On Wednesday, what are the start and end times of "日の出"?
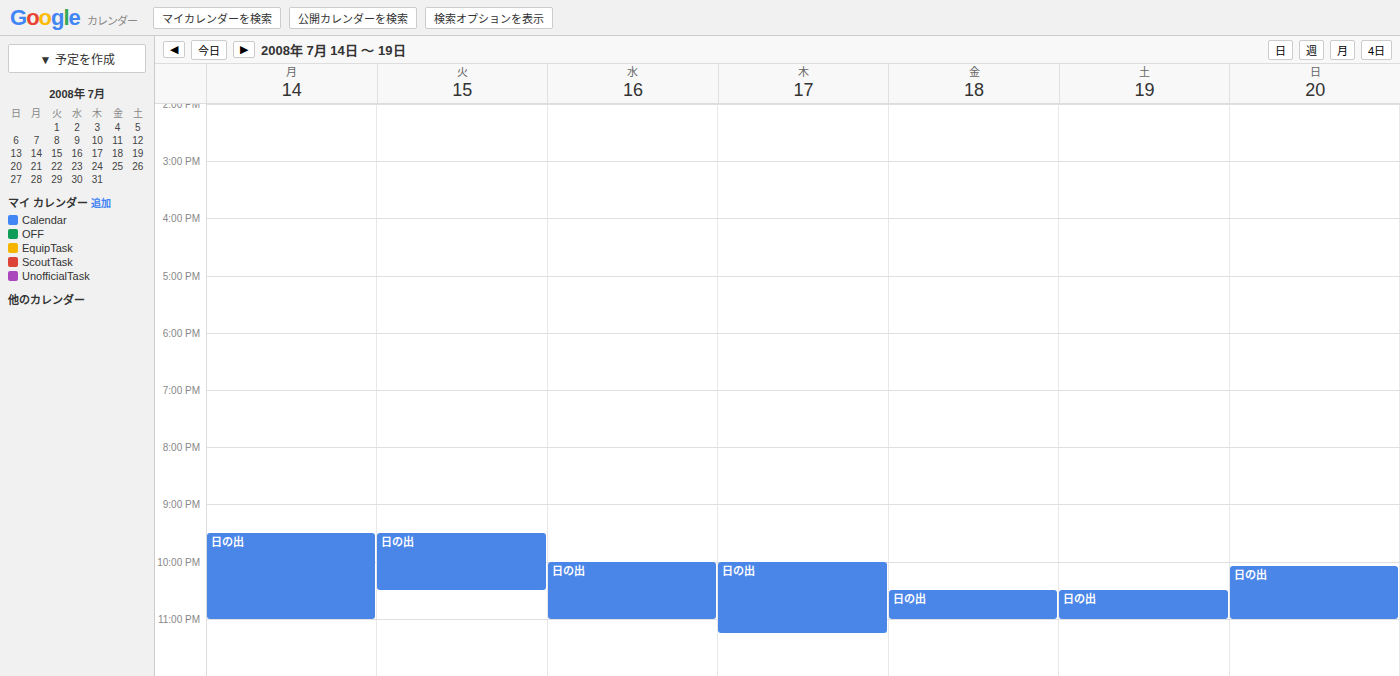
10:00 PM to 11:00 PM